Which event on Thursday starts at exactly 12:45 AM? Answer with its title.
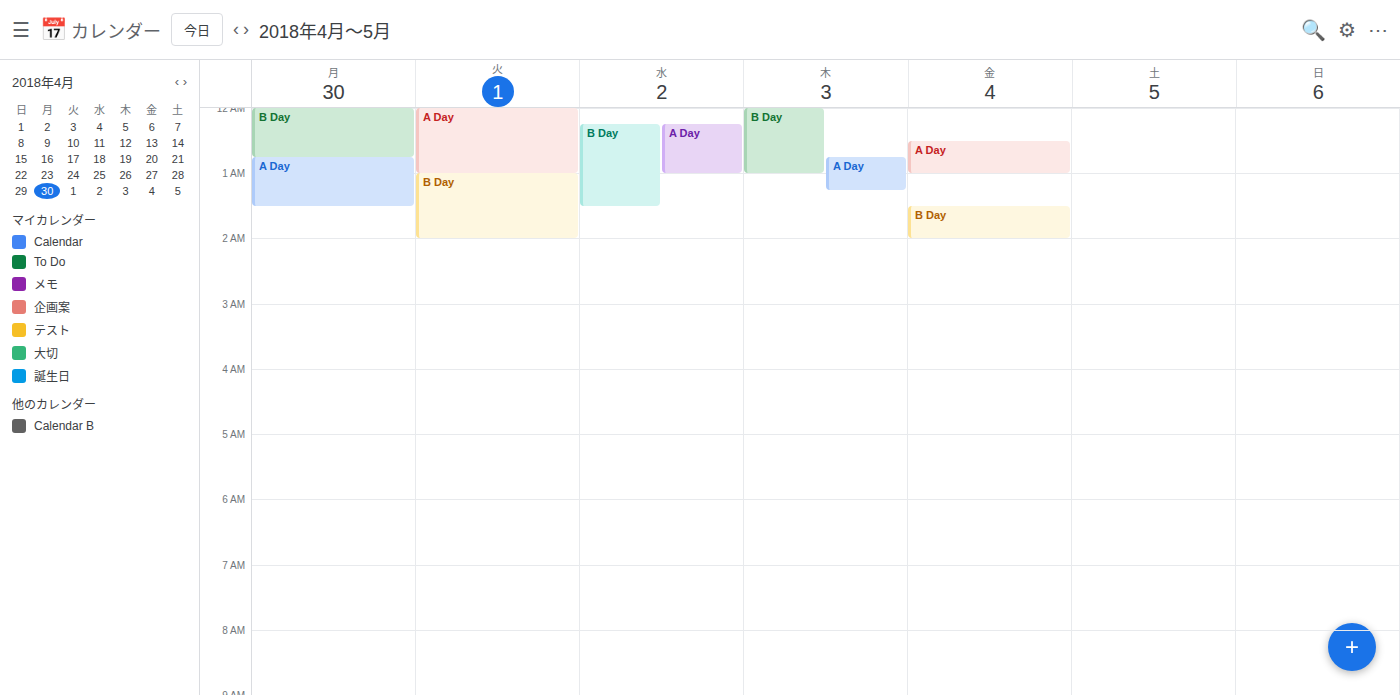
"A Day"